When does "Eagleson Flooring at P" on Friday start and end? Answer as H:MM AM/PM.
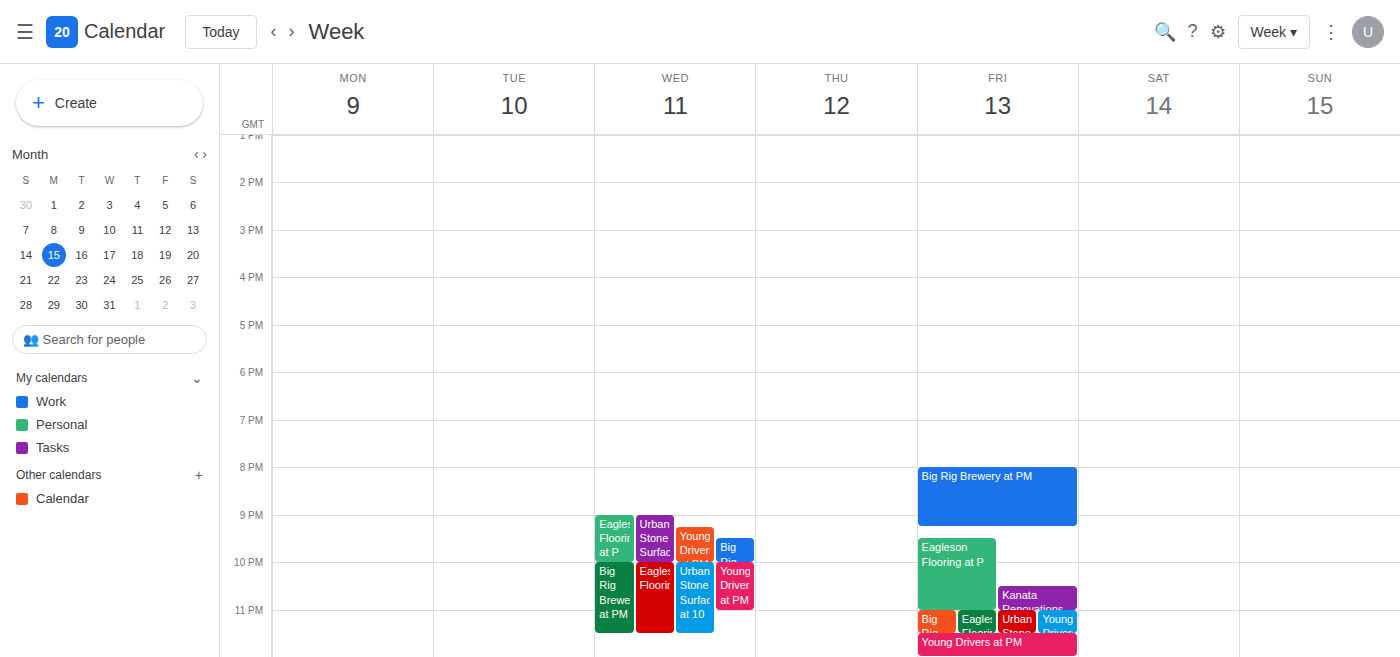
9:30 PM to 11:00 PM